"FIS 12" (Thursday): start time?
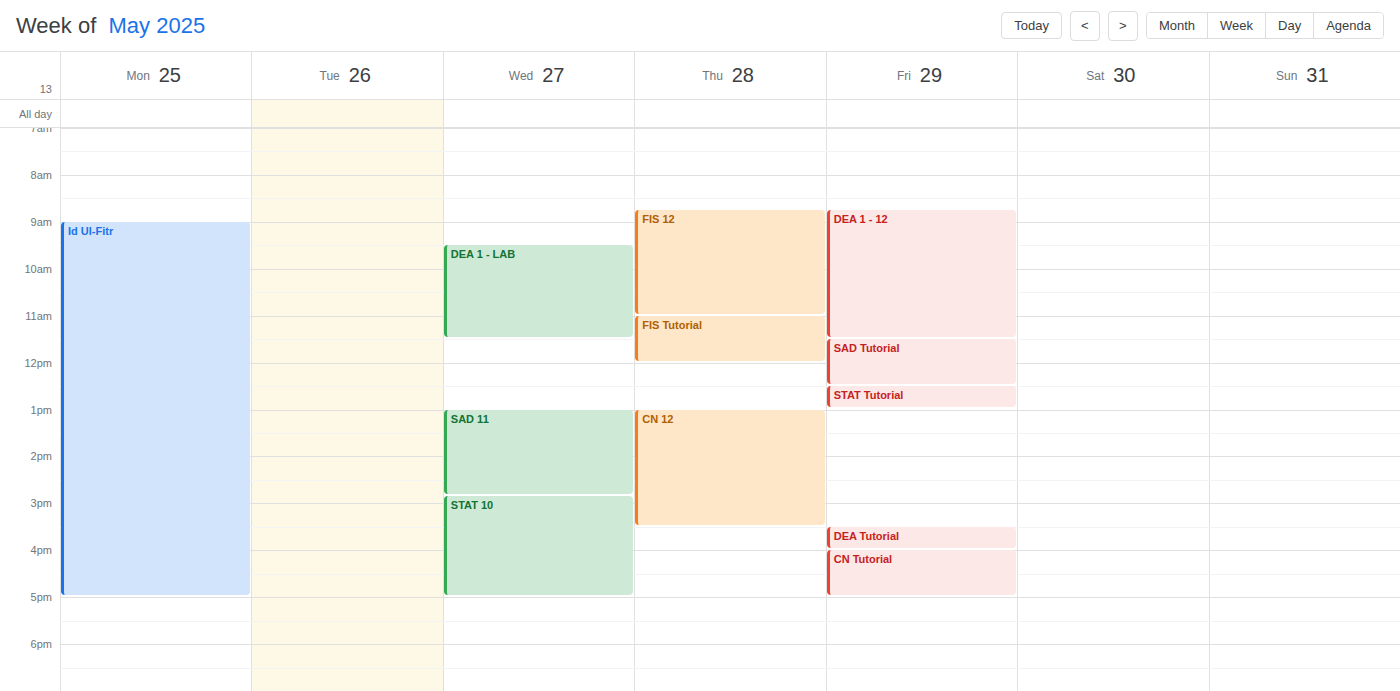
8:45 AM